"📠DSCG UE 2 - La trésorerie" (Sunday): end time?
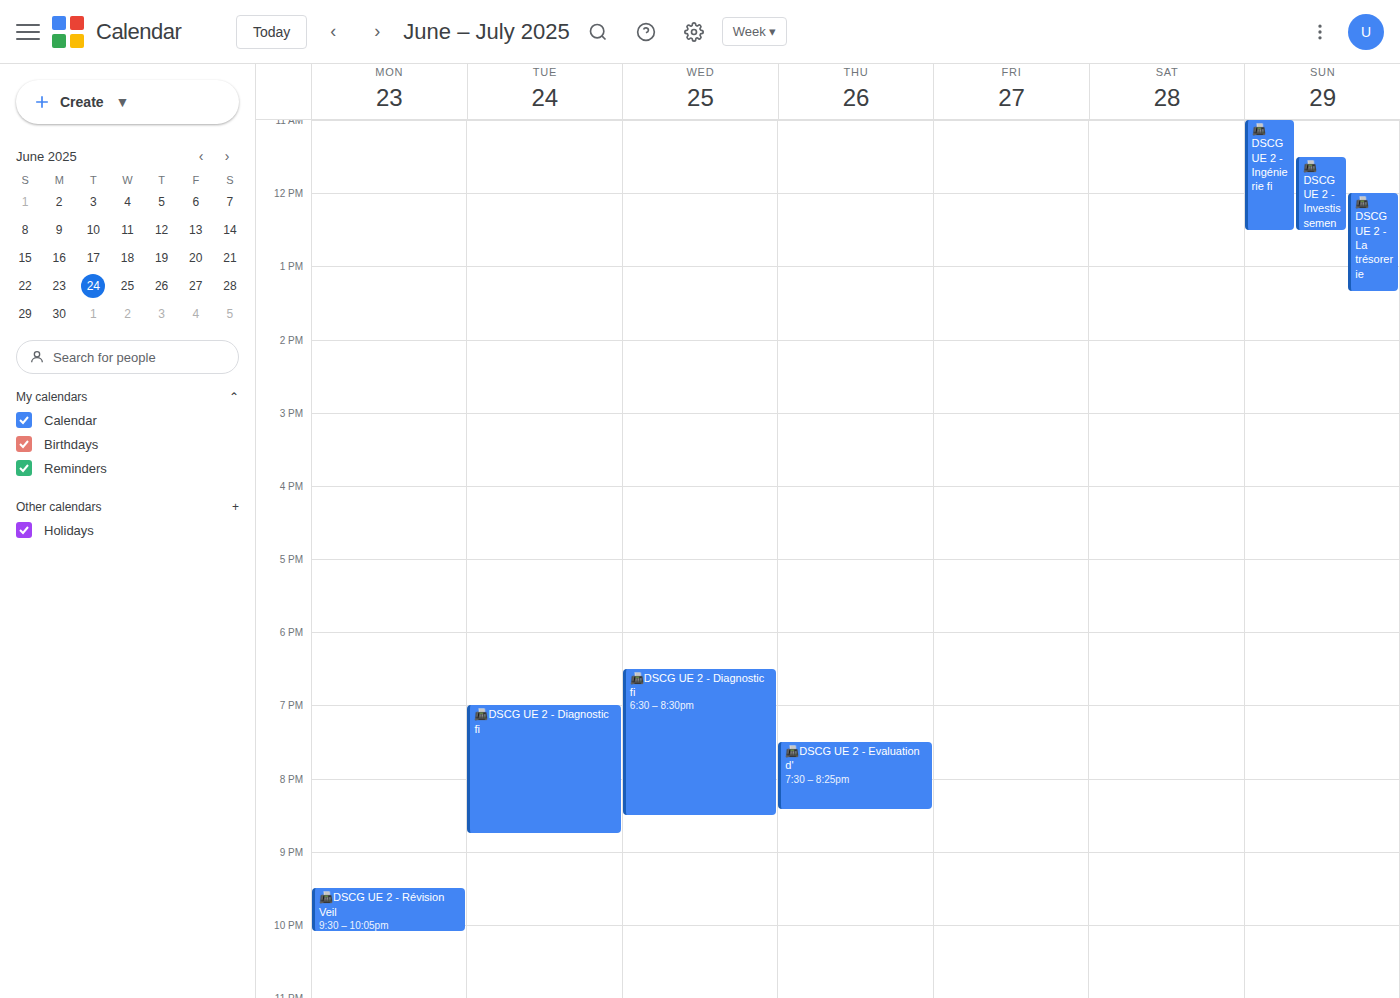
1:20 PM